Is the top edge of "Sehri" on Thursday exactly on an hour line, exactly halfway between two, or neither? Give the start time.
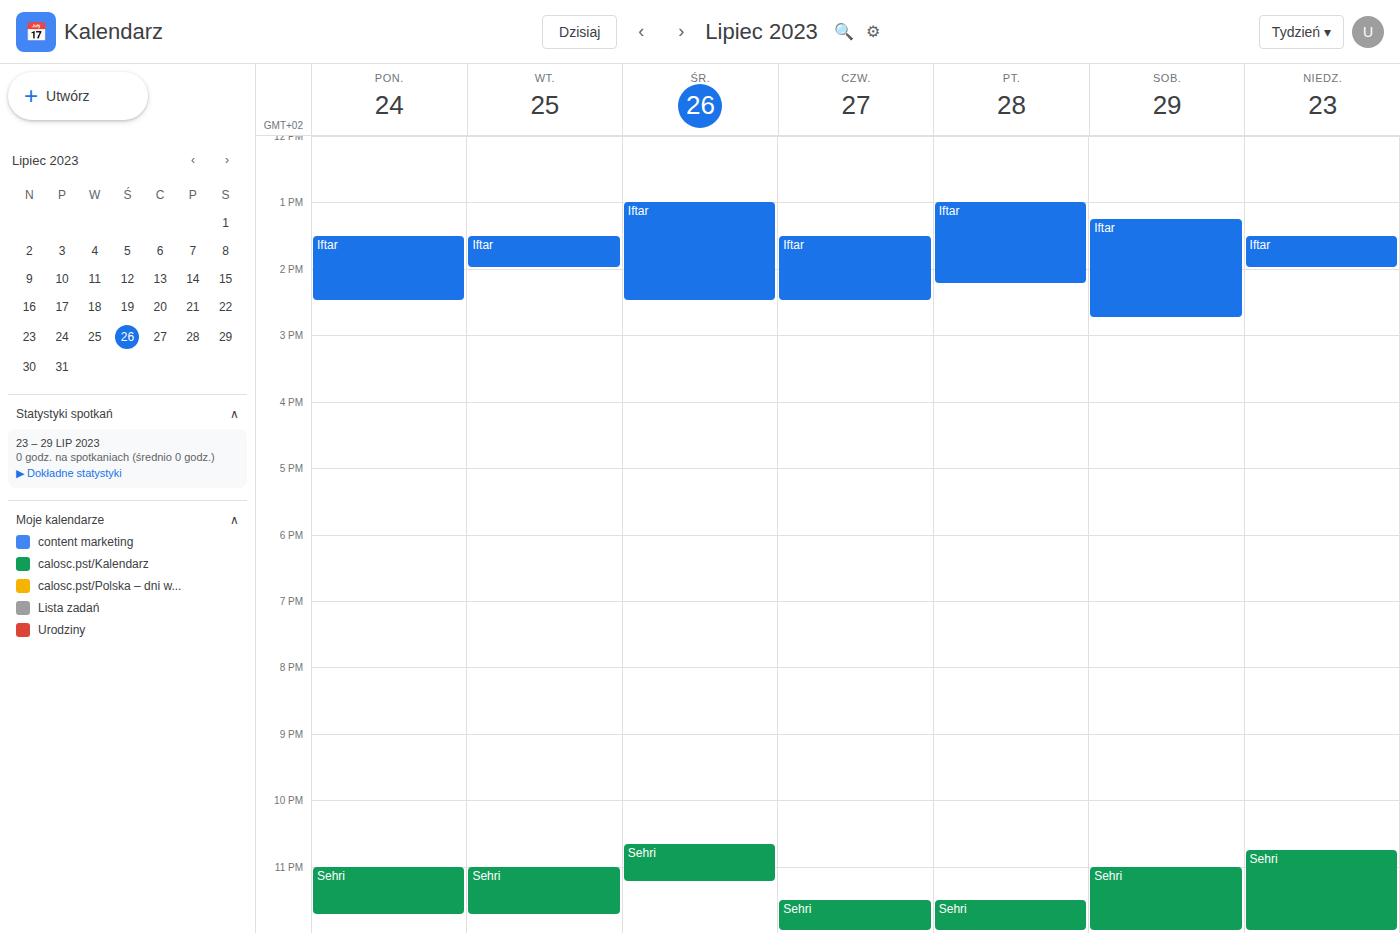
23:30 -- halfway between the 23:00 and 24:00 lines.